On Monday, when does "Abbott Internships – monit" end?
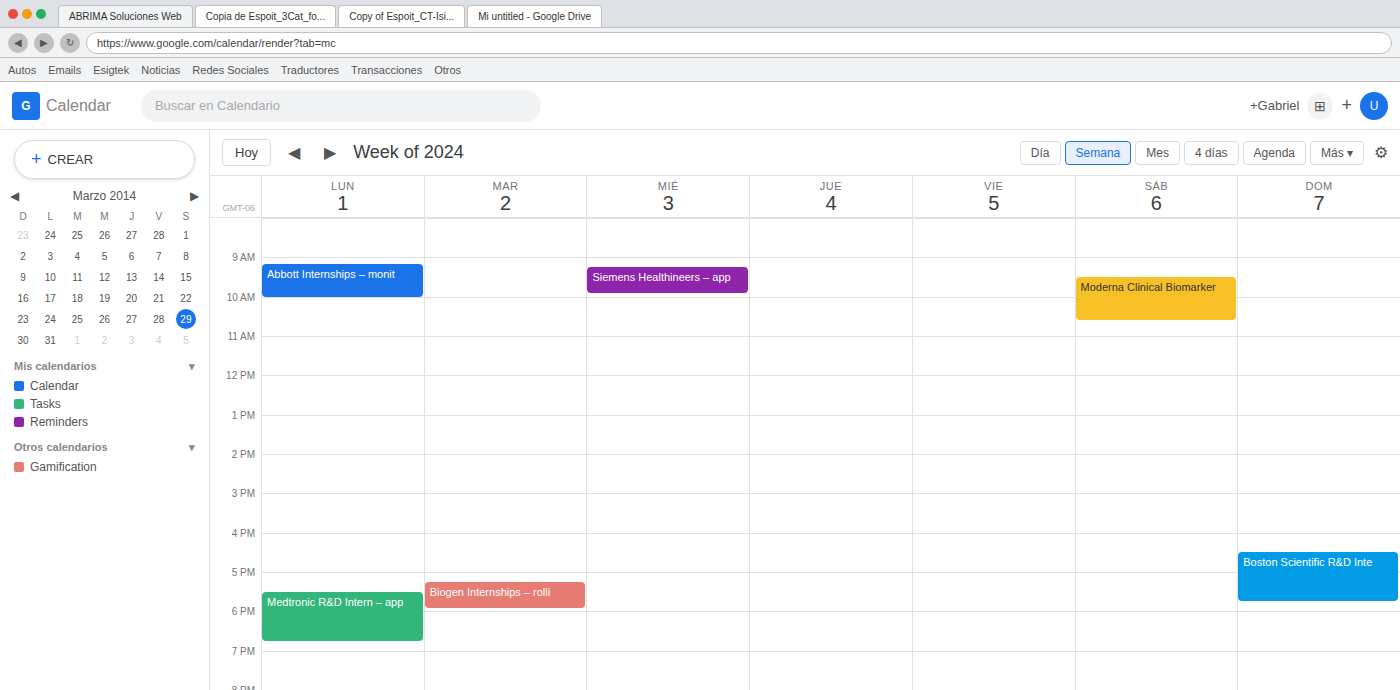
10:00 AM